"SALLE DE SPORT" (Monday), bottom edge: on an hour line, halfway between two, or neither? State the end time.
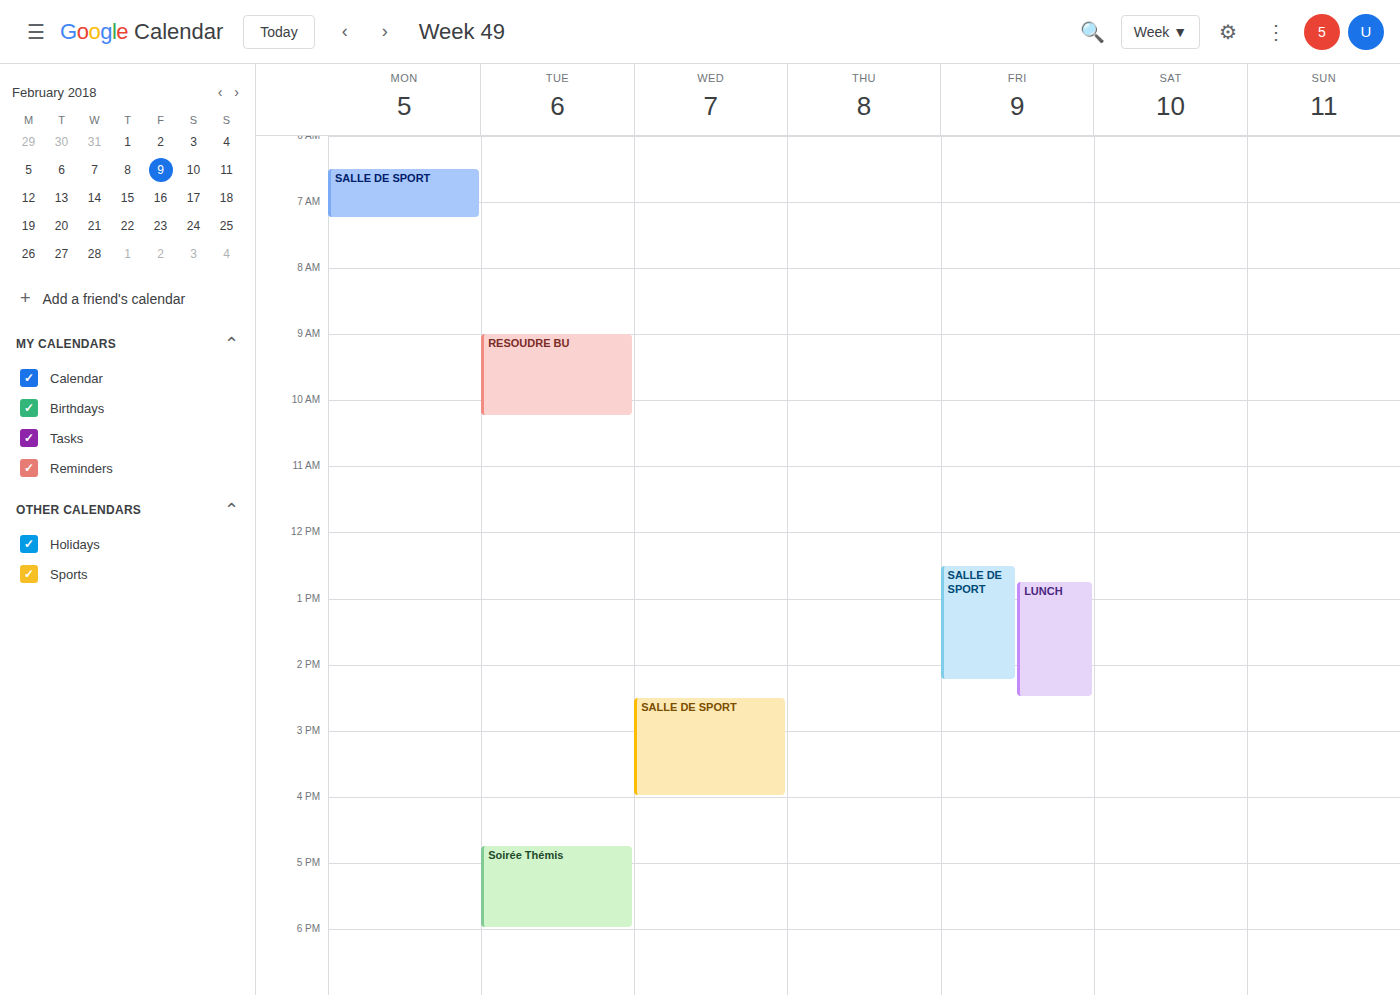
7:15 AM -- neither: a quarter of the way from the 7 AM line to the 8 AM line.